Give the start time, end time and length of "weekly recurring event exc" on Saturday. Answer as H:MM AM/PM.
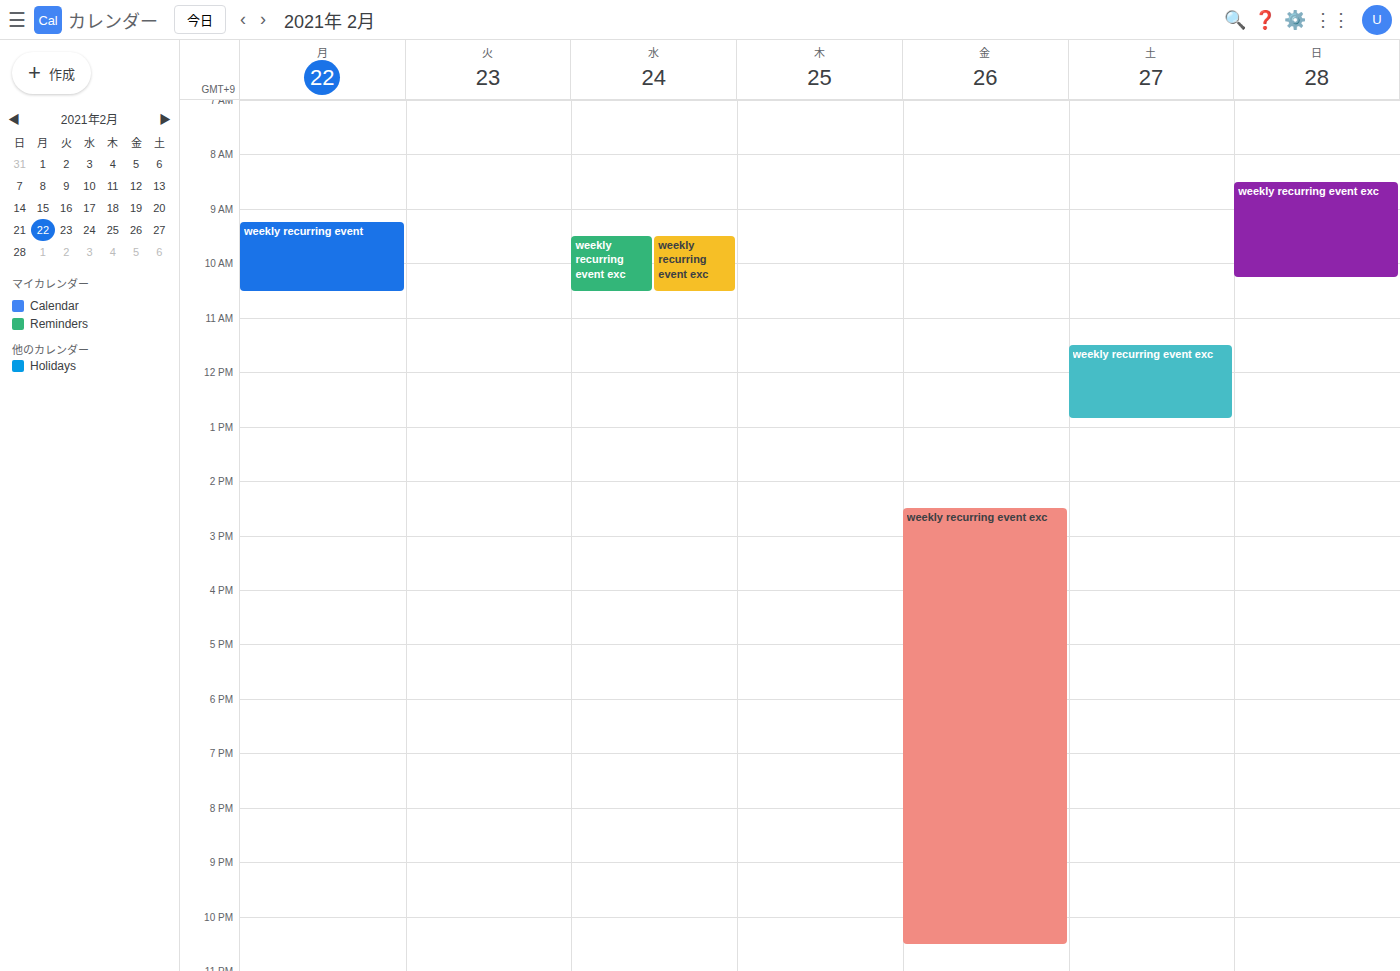
11:30 AM to 12:50 PM, 1 hour 20 minutes